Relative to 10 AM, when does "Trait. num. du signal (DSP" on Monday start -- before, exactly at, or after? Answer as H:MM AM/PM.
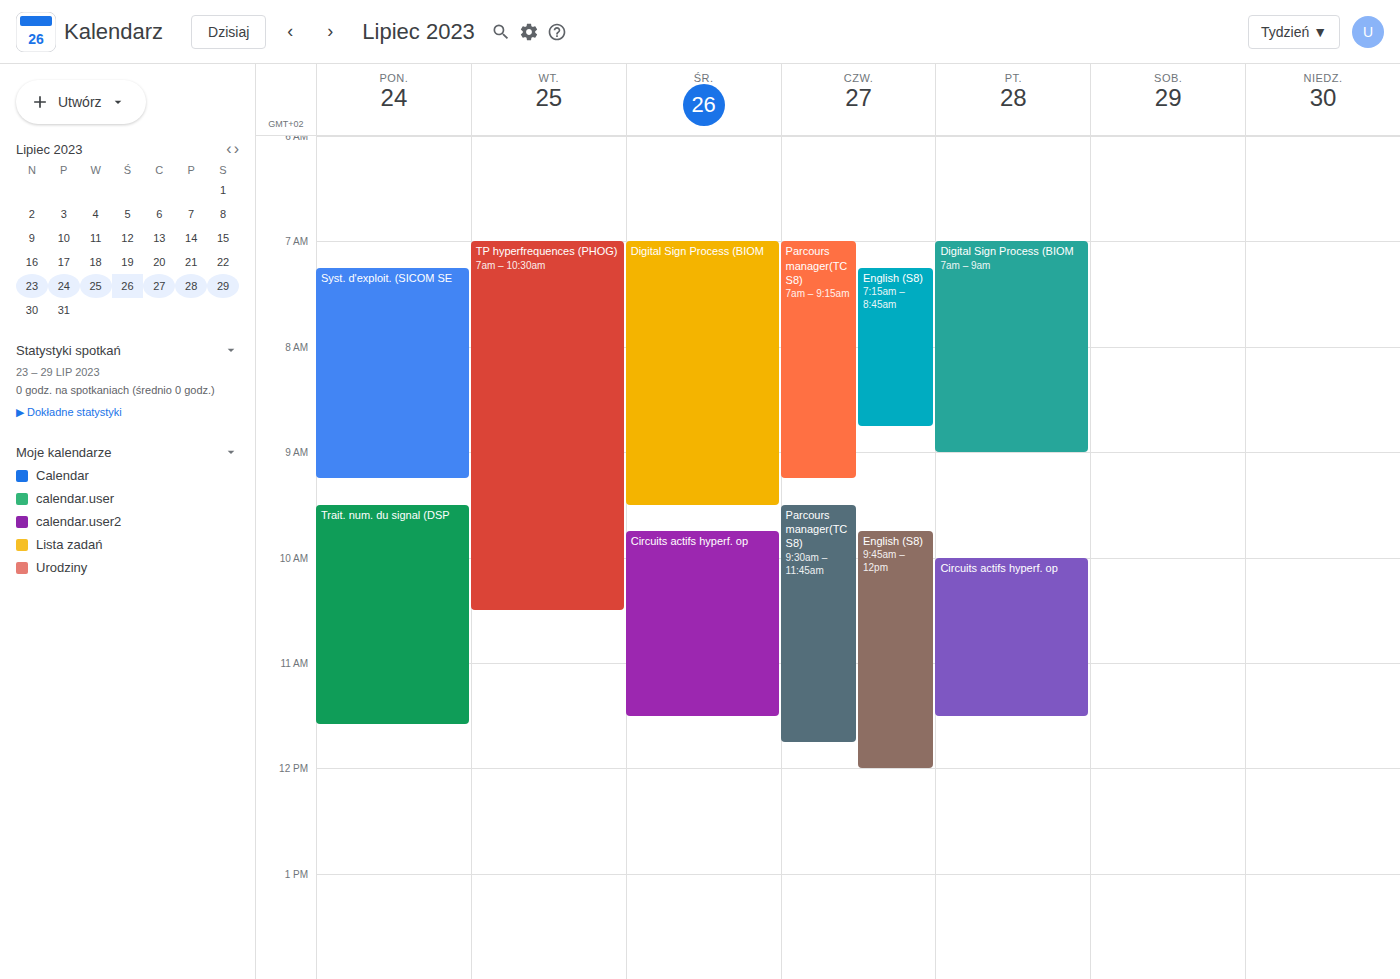
9:30 AM -- before 10 AM, 30 minutes above the 10 AM line.